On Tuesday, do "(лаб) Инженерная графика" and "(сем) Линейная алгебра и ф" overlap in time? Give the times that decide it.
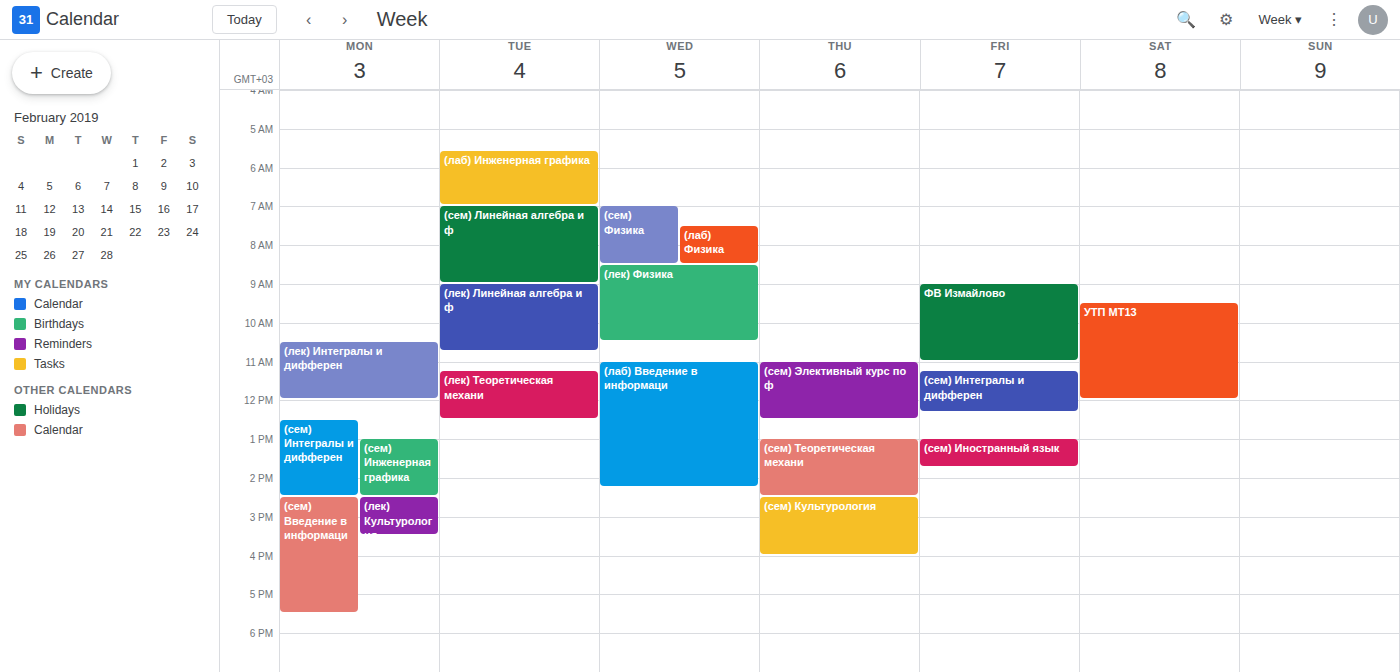
"(лаб) Инженерная графика" ends at 7:00 AM, exactly when "(сем) Линейная алгебра и ф" starts -- they touch but do not overlap.